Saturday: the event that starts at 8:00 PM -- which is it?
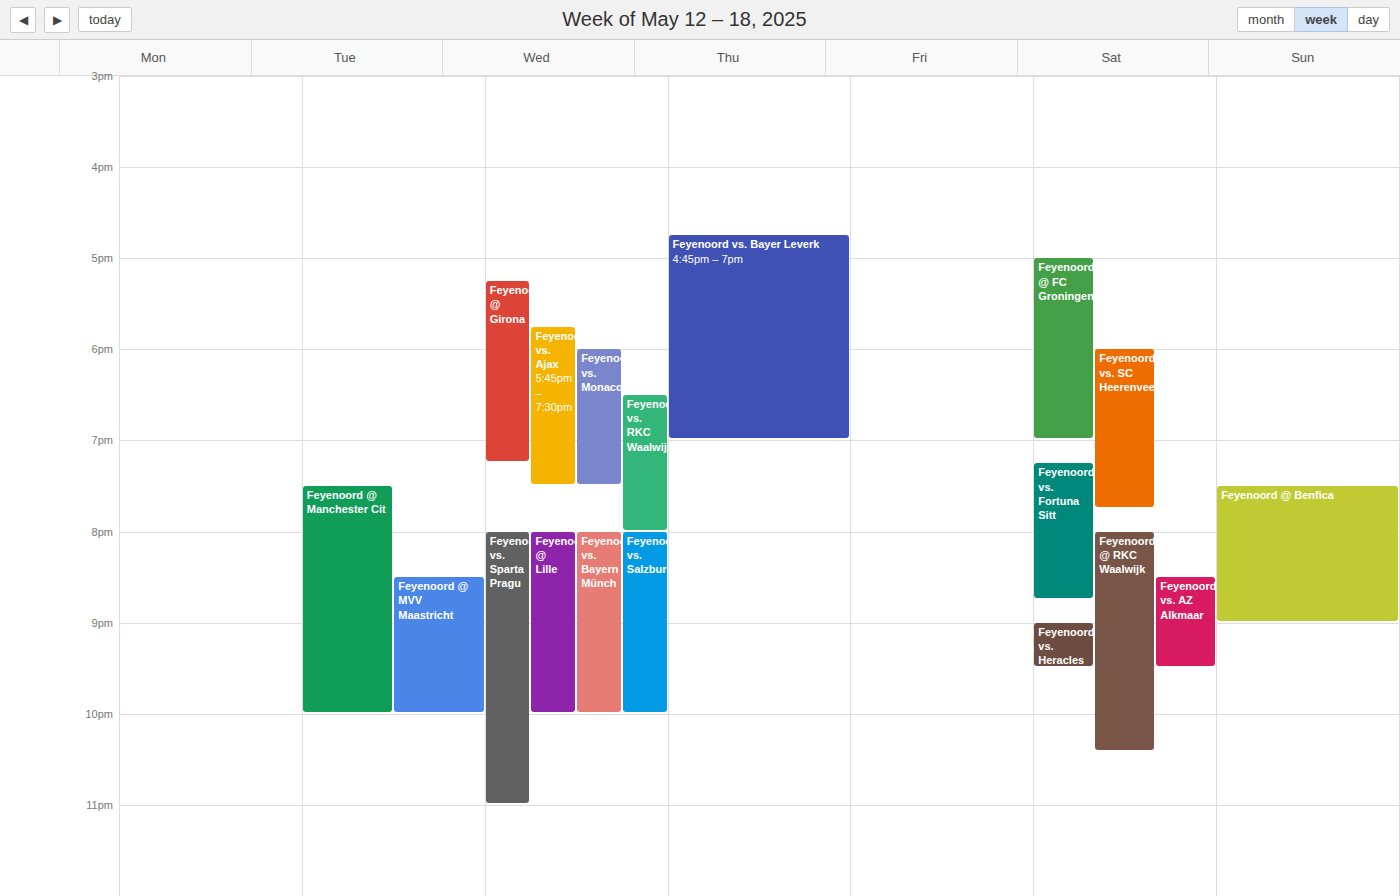
"Feyenoord @ RKC Waalwijk"